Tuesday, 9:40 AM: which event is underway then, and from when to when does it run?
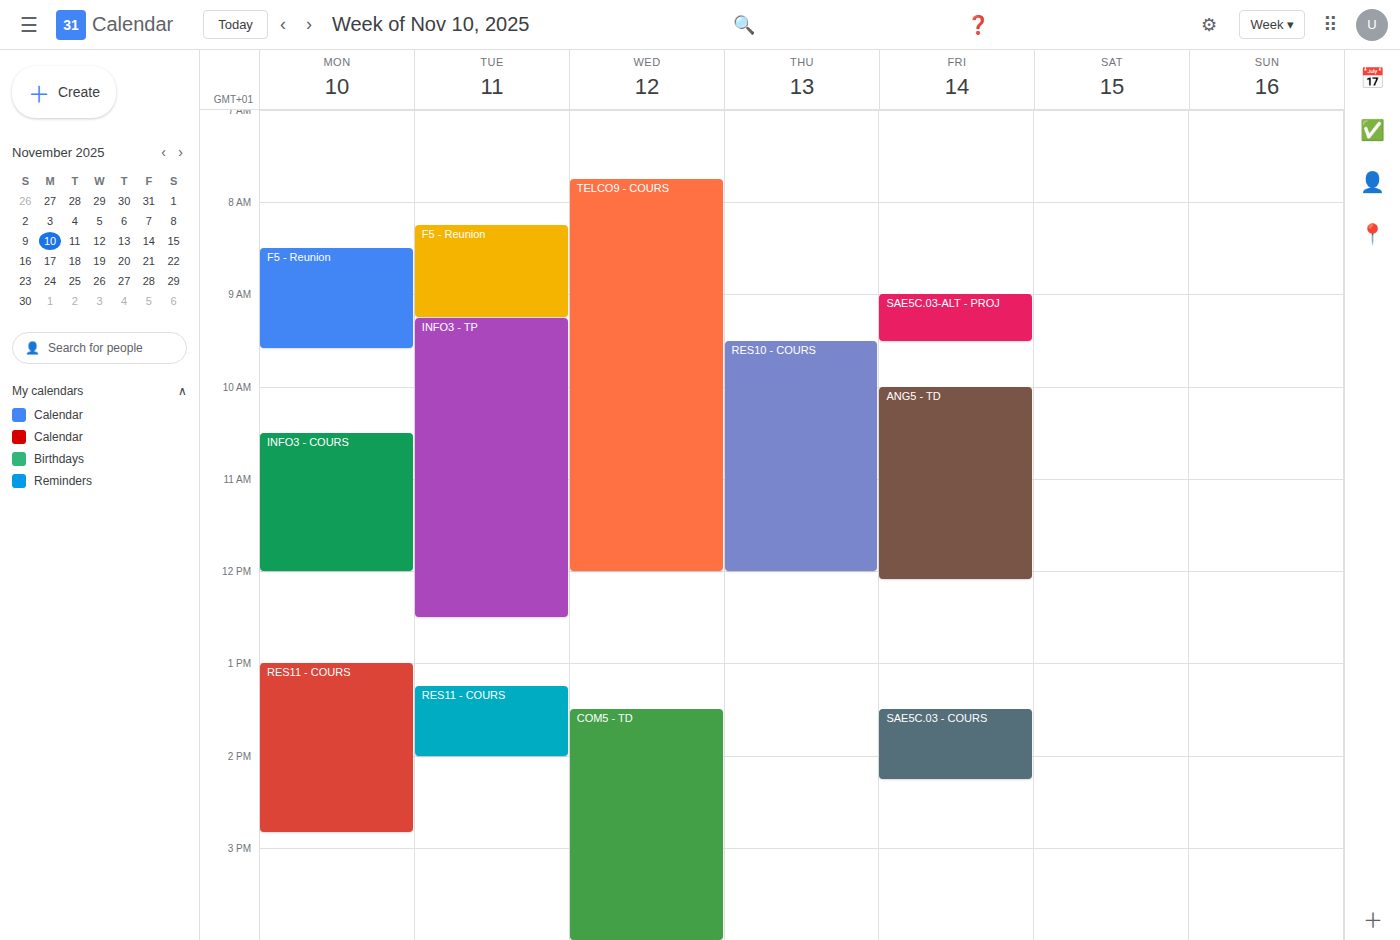
"INFO3 - TP", 9:15 AM to 12:30 PM